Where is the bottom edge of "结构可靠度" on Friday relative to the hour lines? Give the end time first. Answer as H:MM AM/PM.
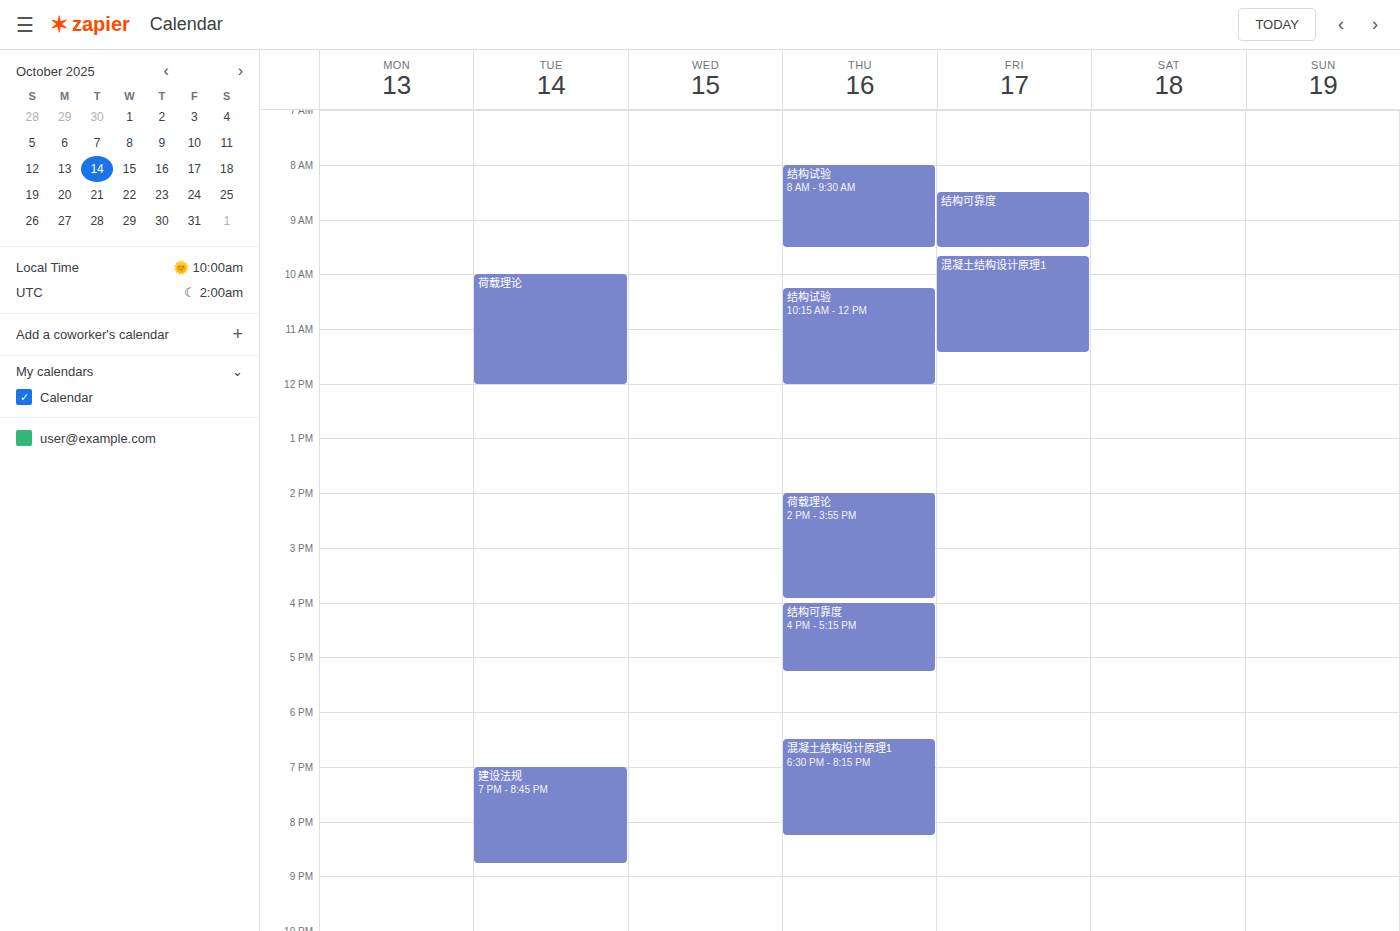
9:30 AM -- halfway between the 9 AM and 10 AM lines.